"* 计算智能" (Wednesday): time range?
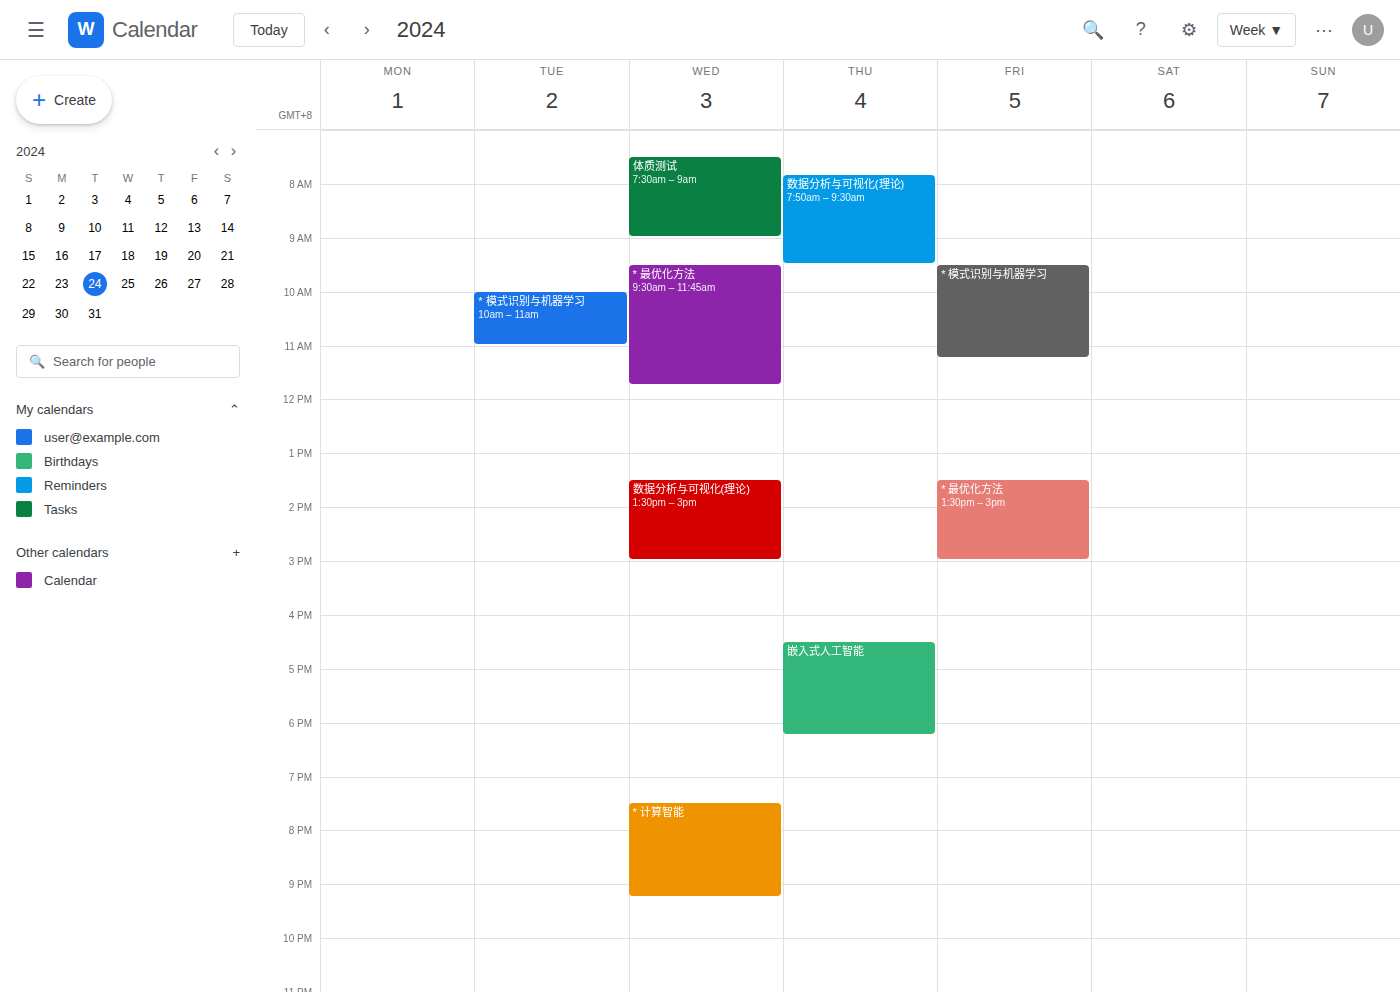
7:30 PM to 9:15 PM